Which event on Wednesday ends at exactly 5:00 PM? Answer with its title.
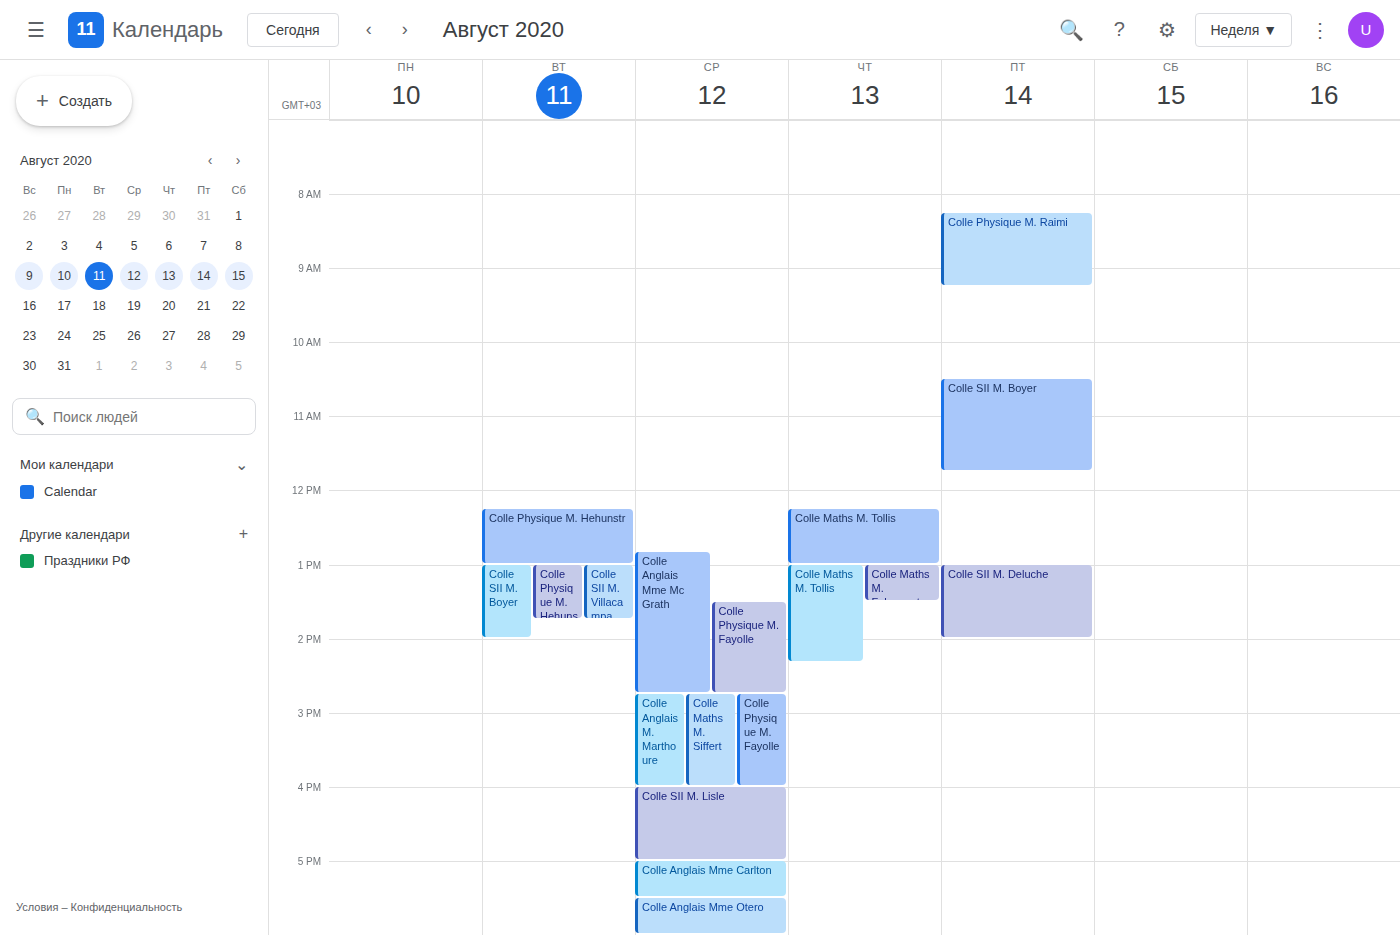
"Colle SII M. Lisle"